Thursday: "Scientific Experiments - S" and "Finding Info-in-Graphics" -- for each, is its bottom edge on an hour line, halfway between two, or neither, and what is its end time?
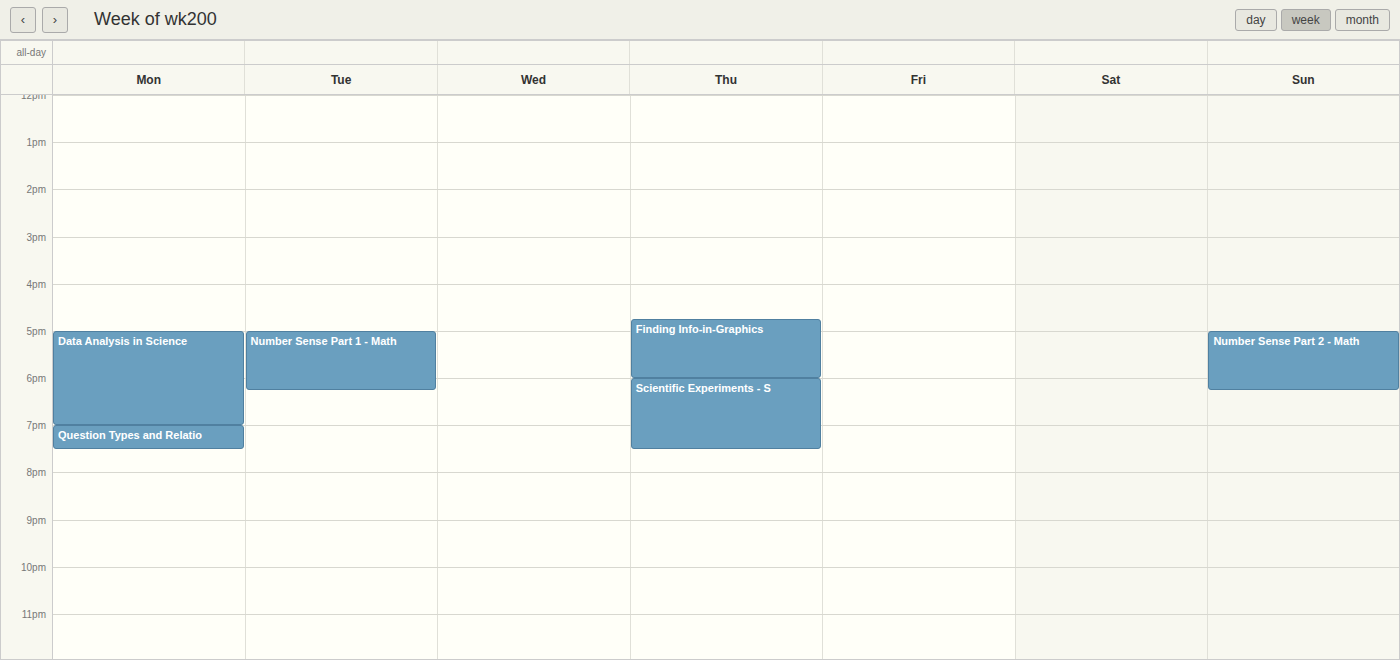
"Scientific Experiments - S": 19:30, halfway between the 19:00 and 20:00 lines. "Finding Info-in-Graphics": 18:00, exactly on the 18:00 line.